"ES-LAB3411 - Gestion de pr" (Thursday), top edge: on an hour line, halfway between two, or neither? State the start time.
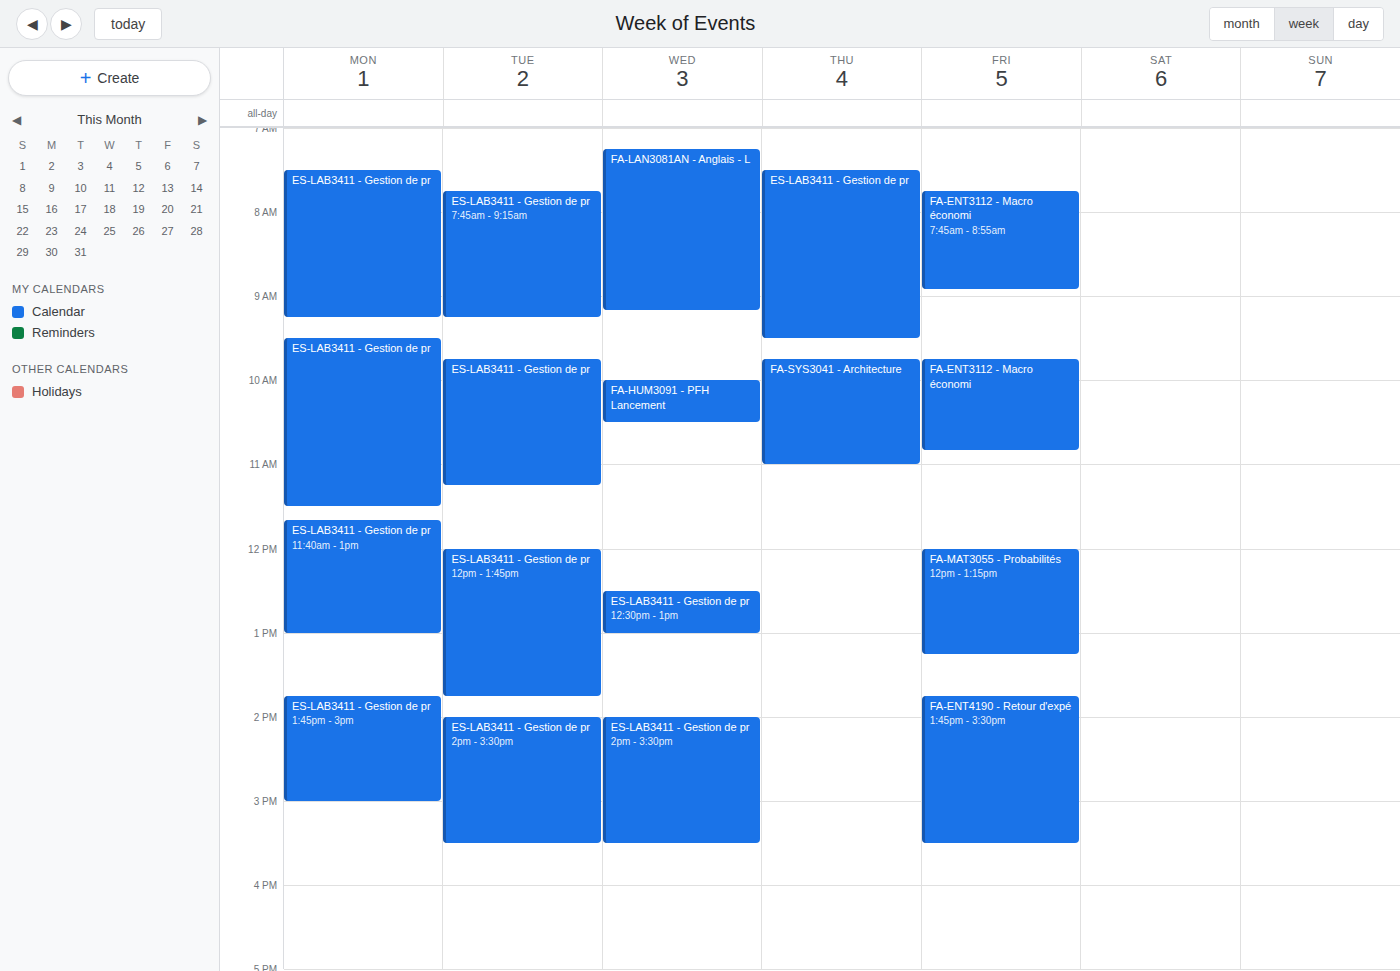
7:30 AM -- halfway between the 7 AM and 8 AM lines.